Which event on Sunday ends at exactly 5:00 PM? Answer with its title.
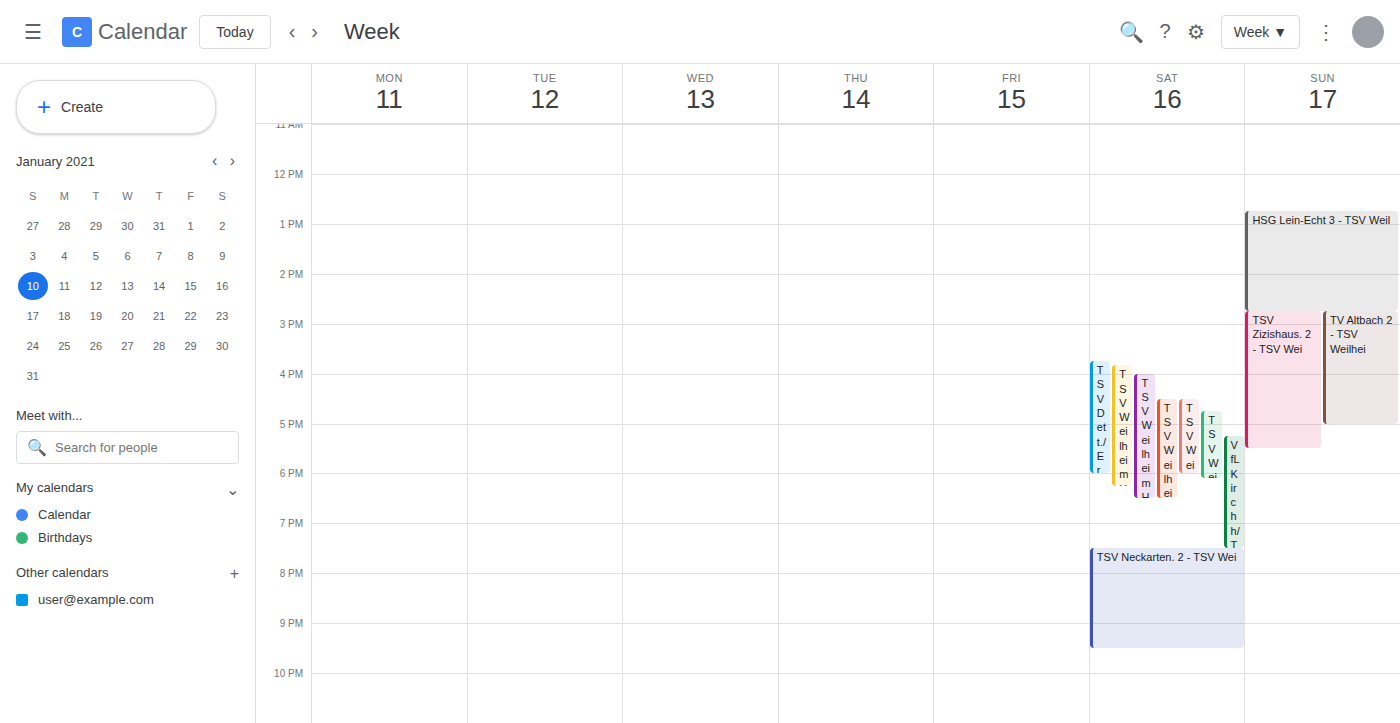
"TV Altbach 2 - TSV Weilhei"